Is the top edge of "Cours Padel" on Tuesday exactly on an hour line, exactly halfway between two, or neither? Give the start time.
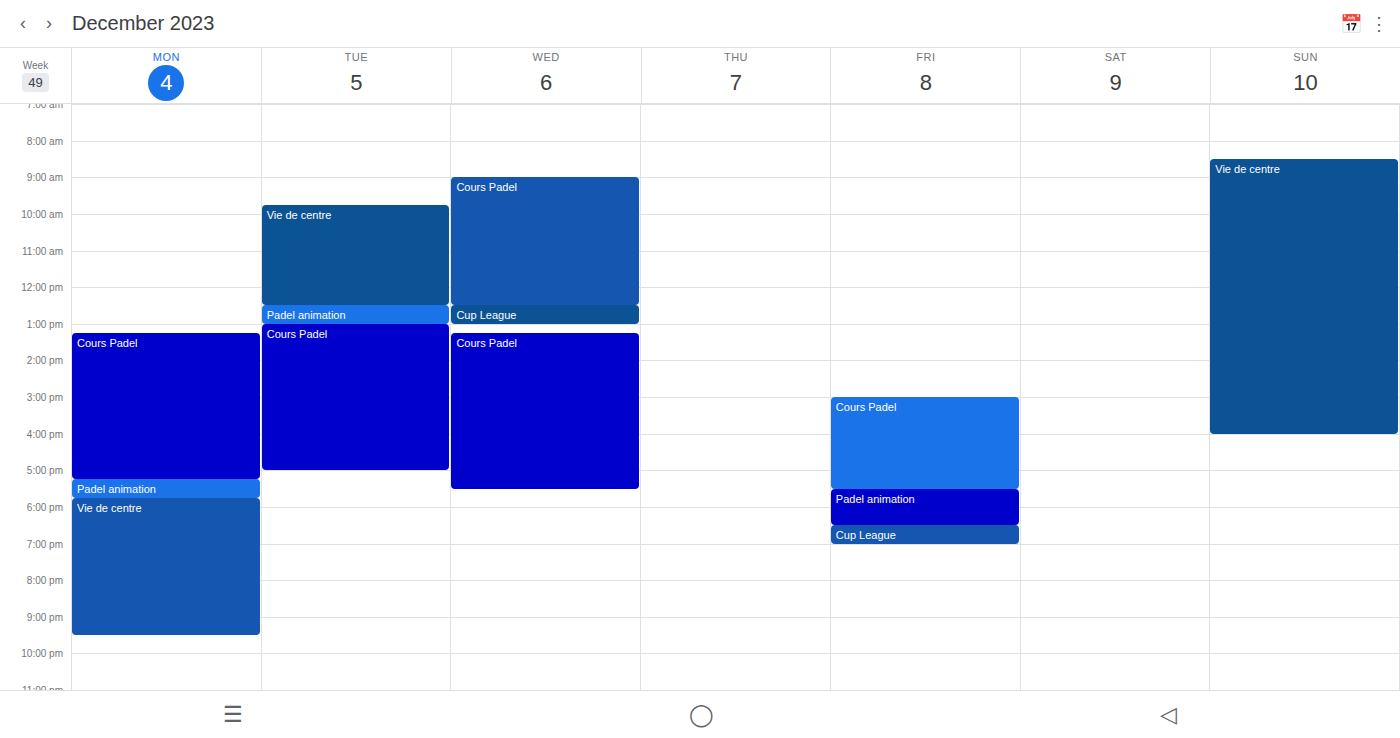
13:00 -- exactly on the 13:00 line.